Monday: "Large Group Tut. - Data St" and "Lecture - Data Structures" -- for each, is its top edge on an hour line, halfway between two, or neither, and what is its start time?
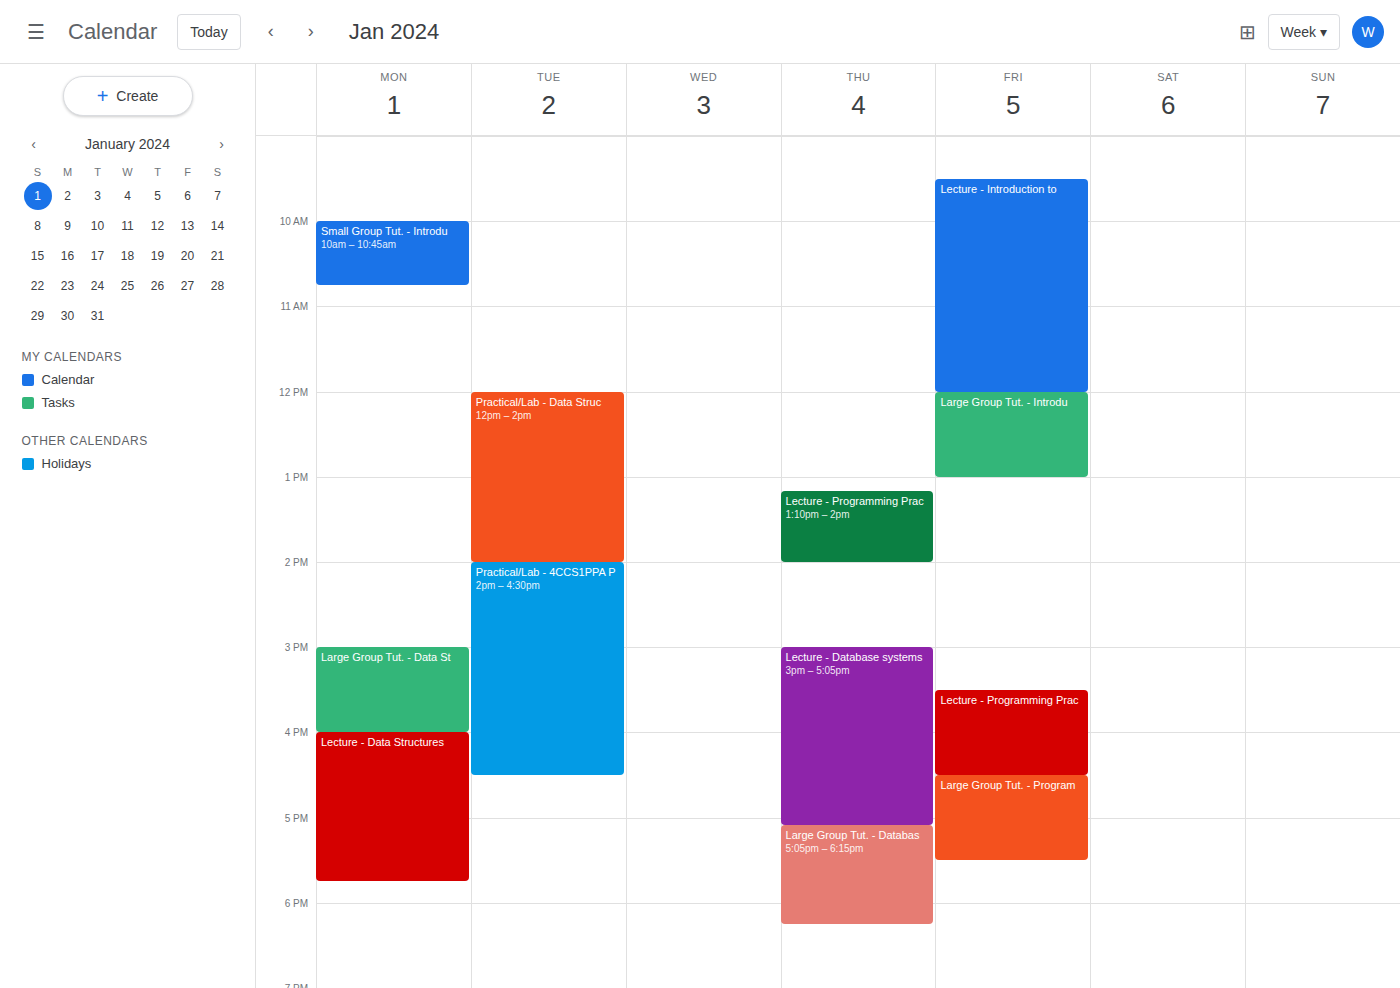
"Large Group Tut. - Data St": 3:00 PM, exactly on the 3 PM line. "Lecture - Data Structures": 4:00 PM, exactly on the 4 PM line.